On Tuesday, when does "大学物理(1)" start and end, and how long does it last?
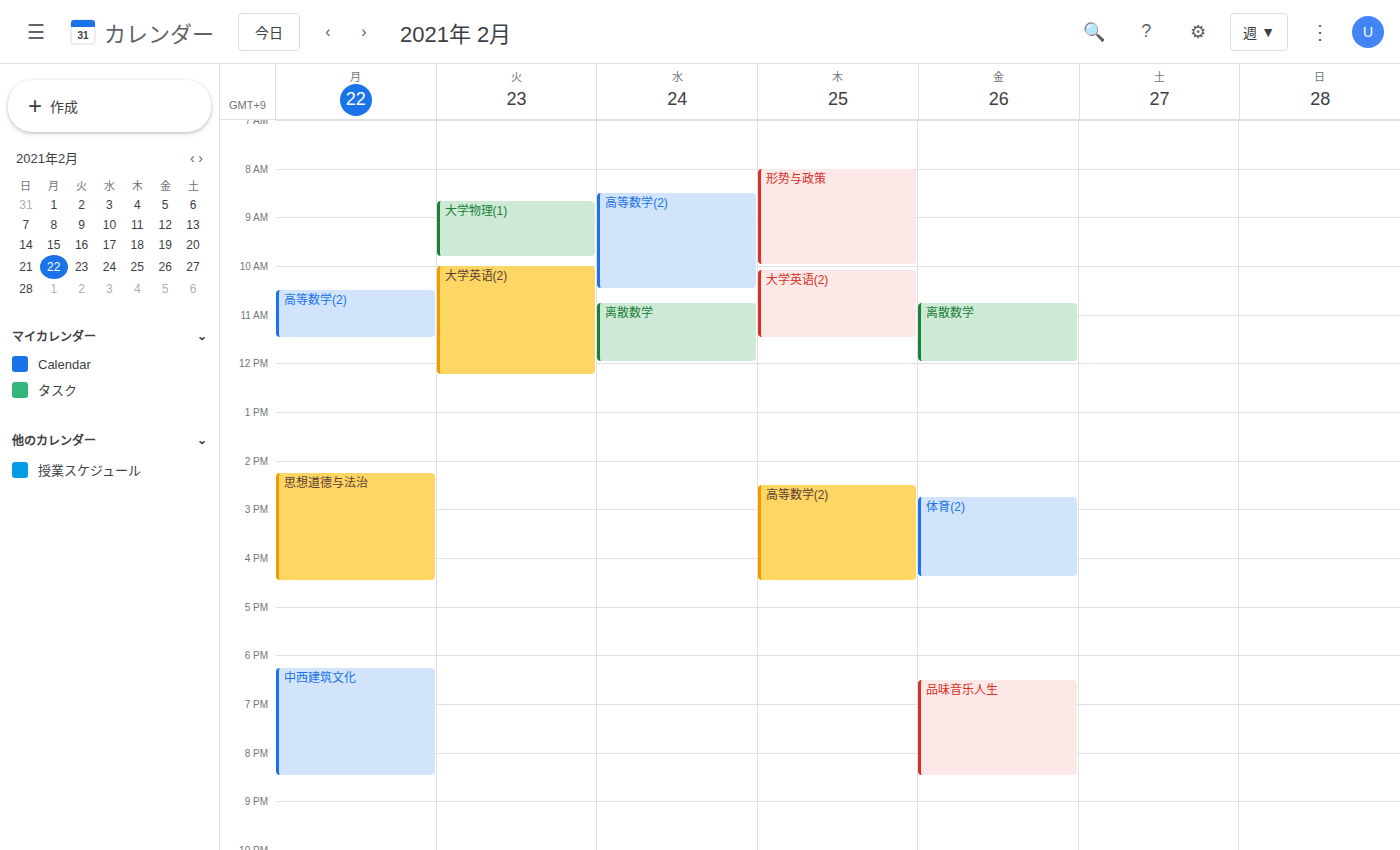
8:40 AM to 9:50 AM, 1 hour 10 minutes